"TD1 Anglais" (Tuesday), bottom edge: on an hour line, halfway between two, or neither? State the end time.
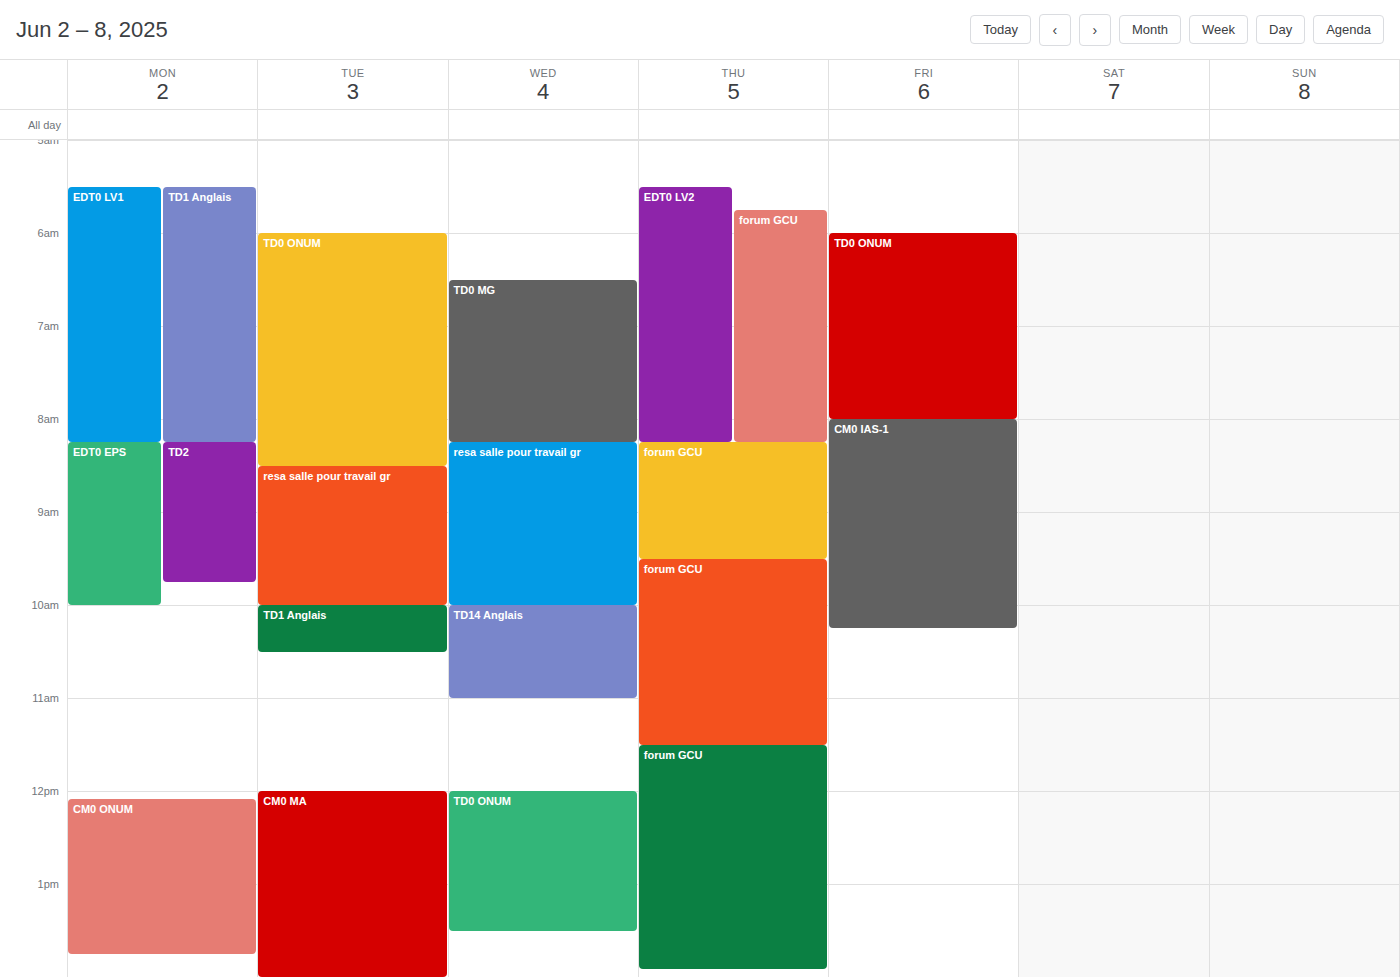
10:30 AM -- halfway between the 10 AM and 11 AM lines.